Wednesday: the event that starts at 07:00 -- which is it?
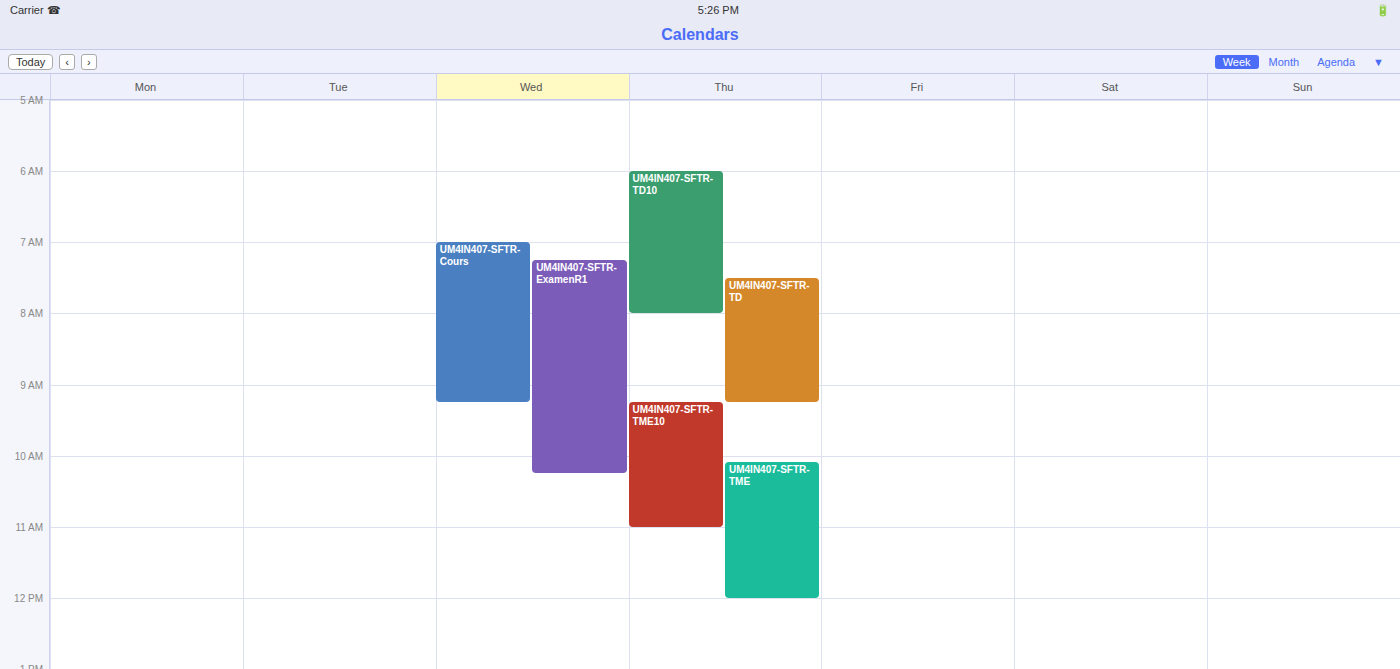
"UM4IN407-SFTR-Cours"